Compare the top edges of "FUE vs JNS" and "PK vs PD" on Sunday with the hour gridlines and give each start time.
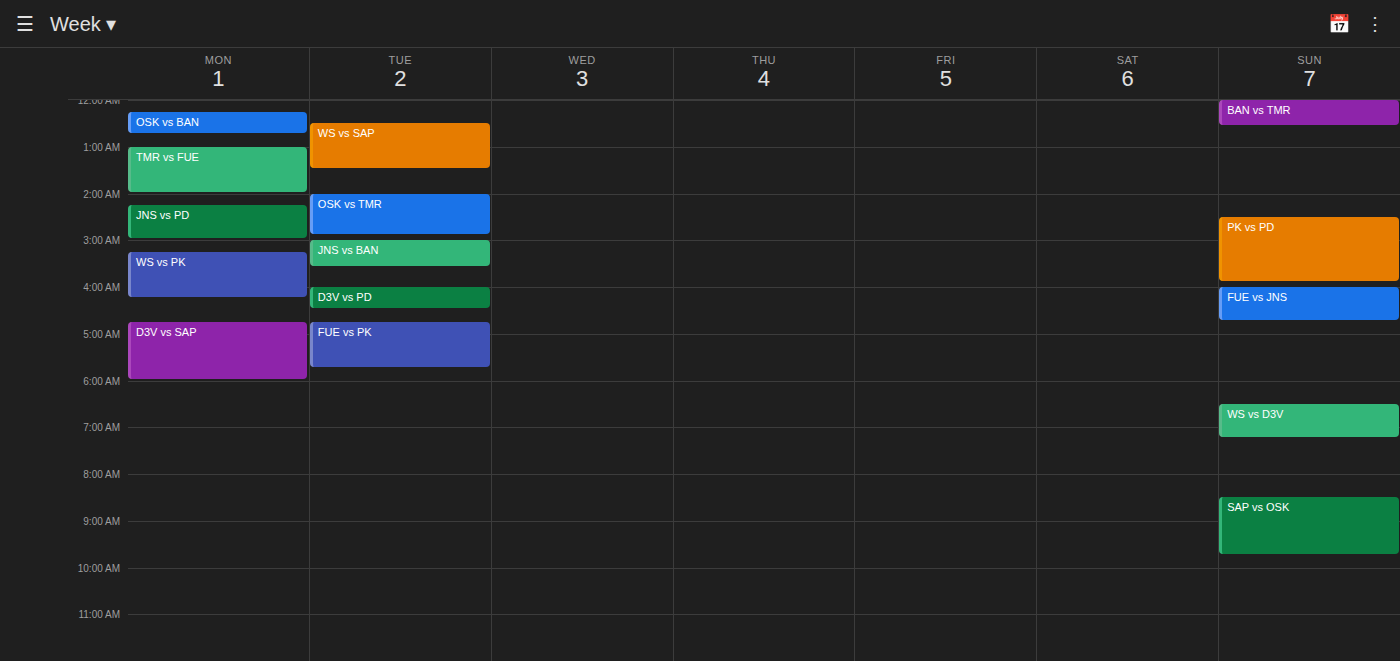
"FUE vs JNS": 4:00 AM, exactly on the 4 AM line. "PK vs PD": 2:30 AM, halfway between the 2 AM and 3 AM lines.